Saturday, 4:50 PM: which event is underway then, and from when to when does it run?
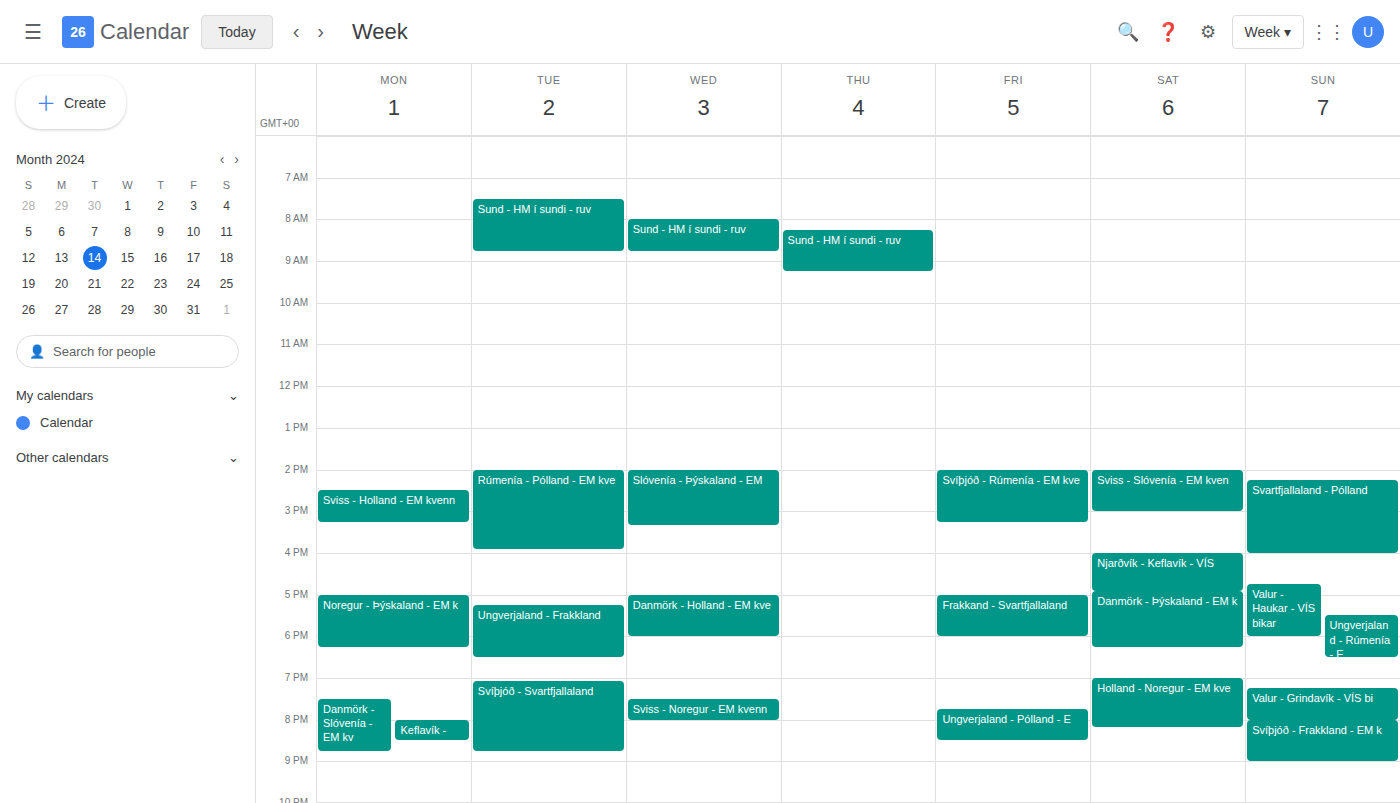
"Njarðvík - Keflavík - VÍS", 4:00 PM to 4:55 PM